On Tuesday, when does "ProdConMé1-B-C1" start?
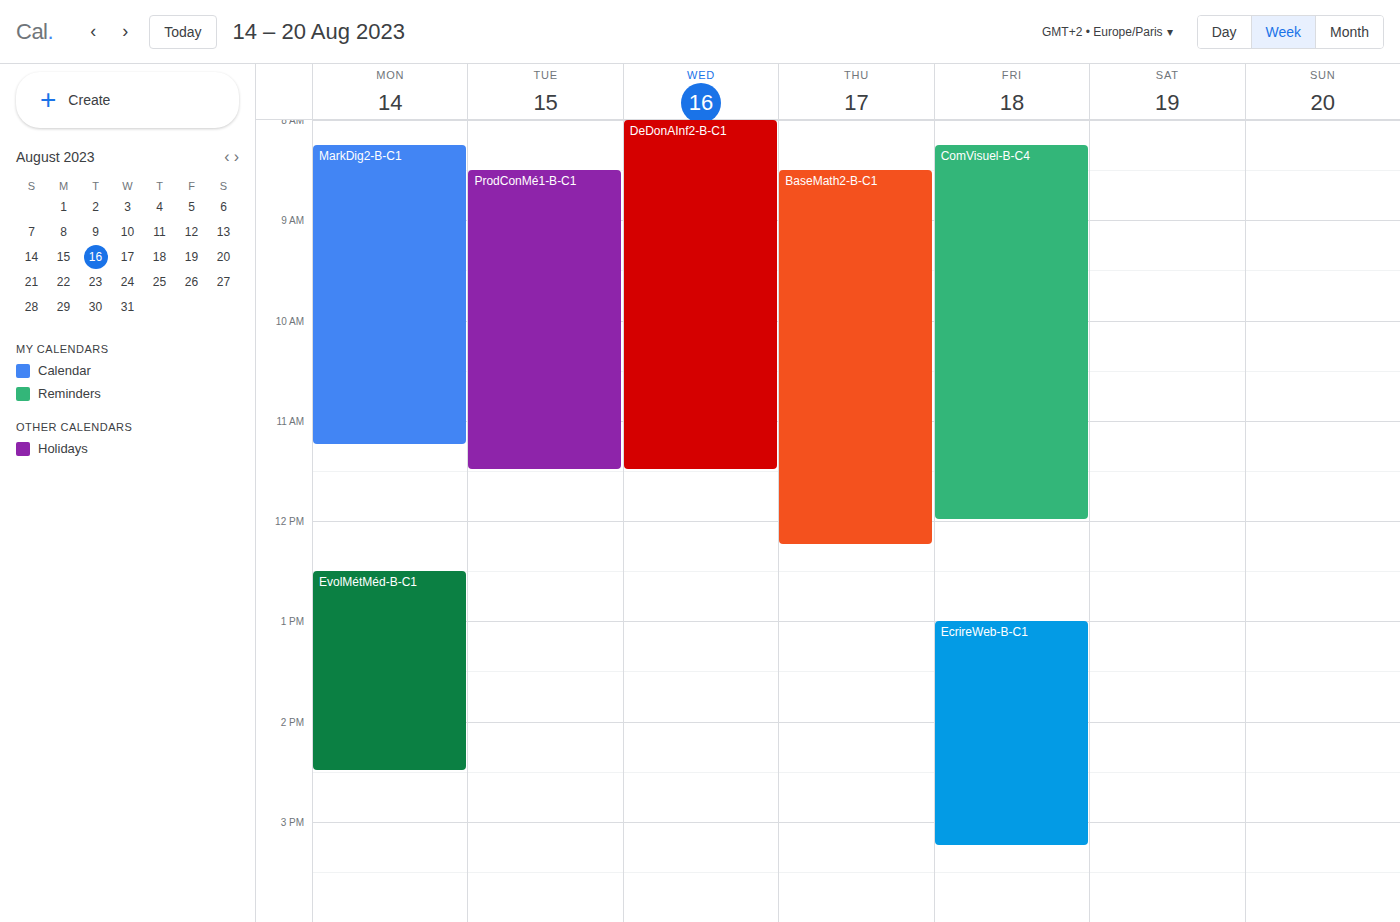
8:30 AM